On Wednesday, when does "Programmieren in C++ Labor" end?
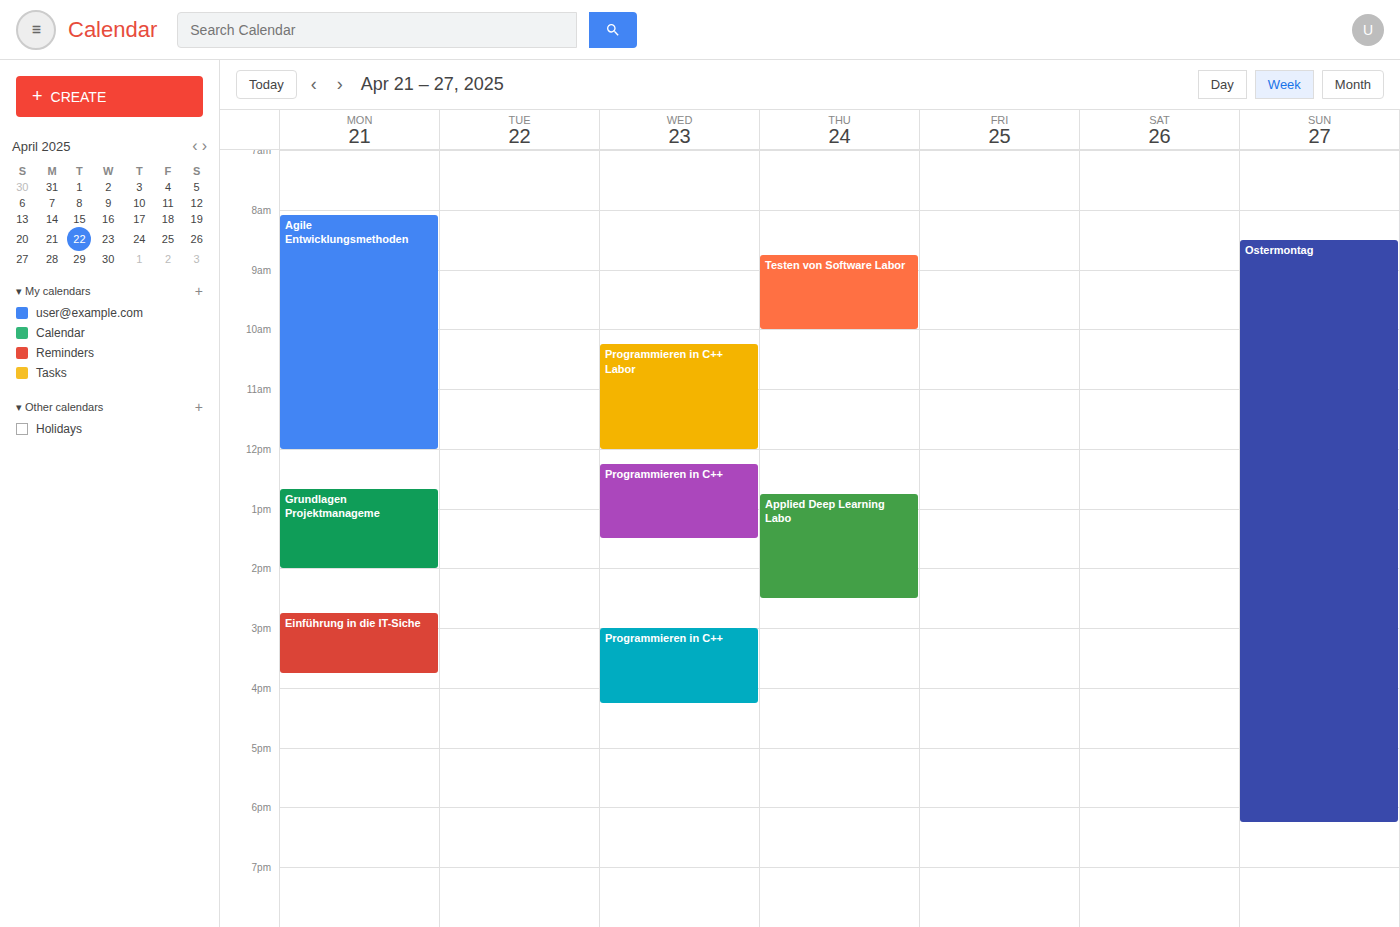
12:00 PM